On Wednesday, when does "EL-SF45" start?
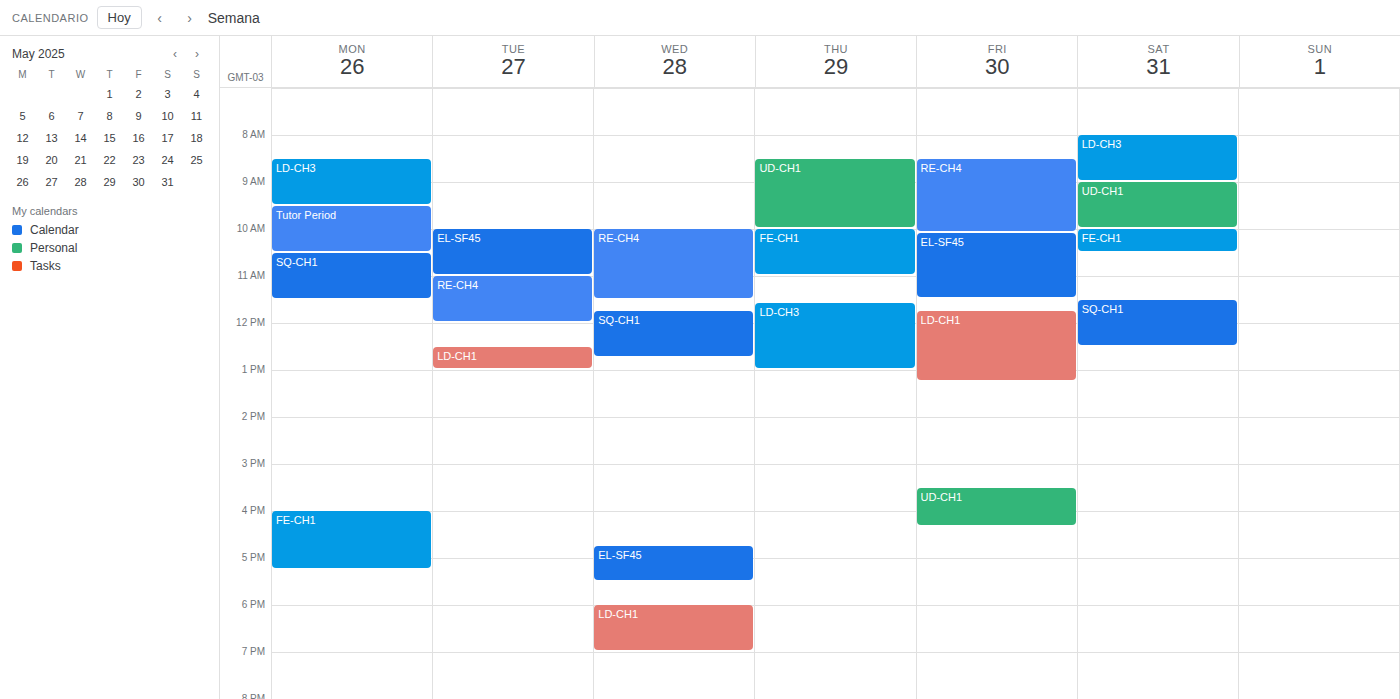
4:45 PM